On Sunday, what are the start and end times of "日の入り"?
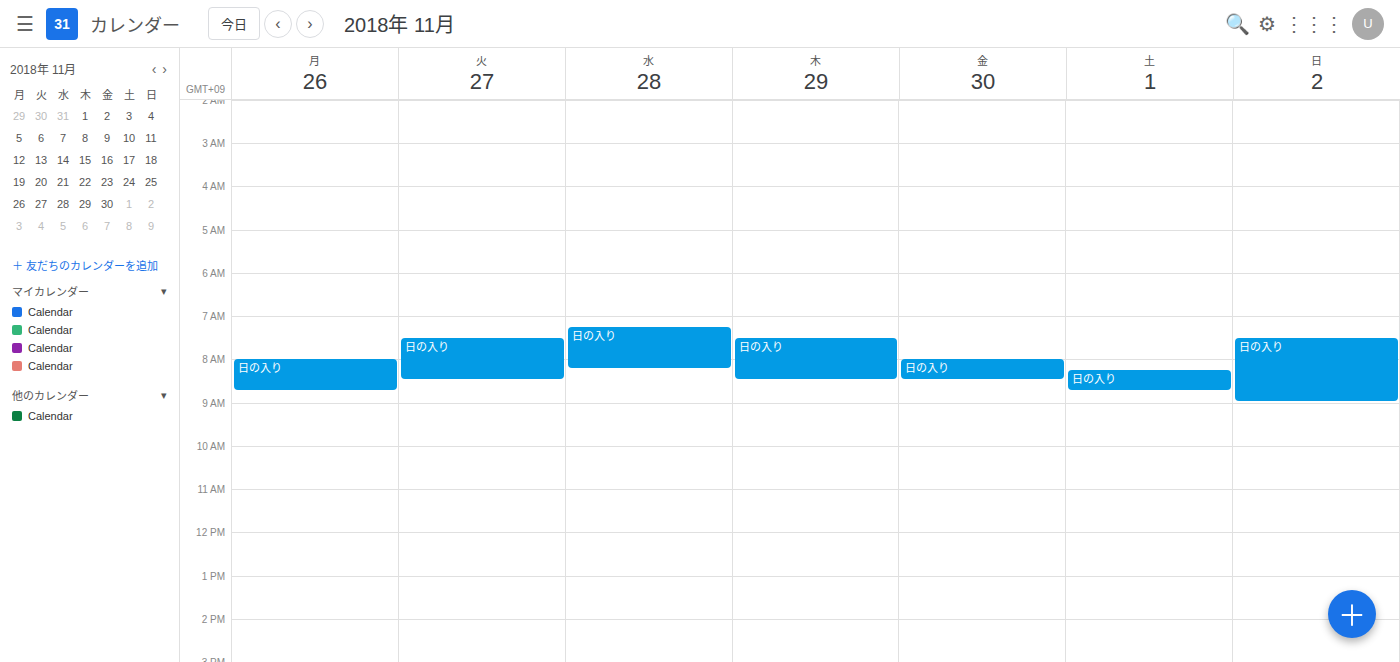
7:30 AM to 9:00 AM